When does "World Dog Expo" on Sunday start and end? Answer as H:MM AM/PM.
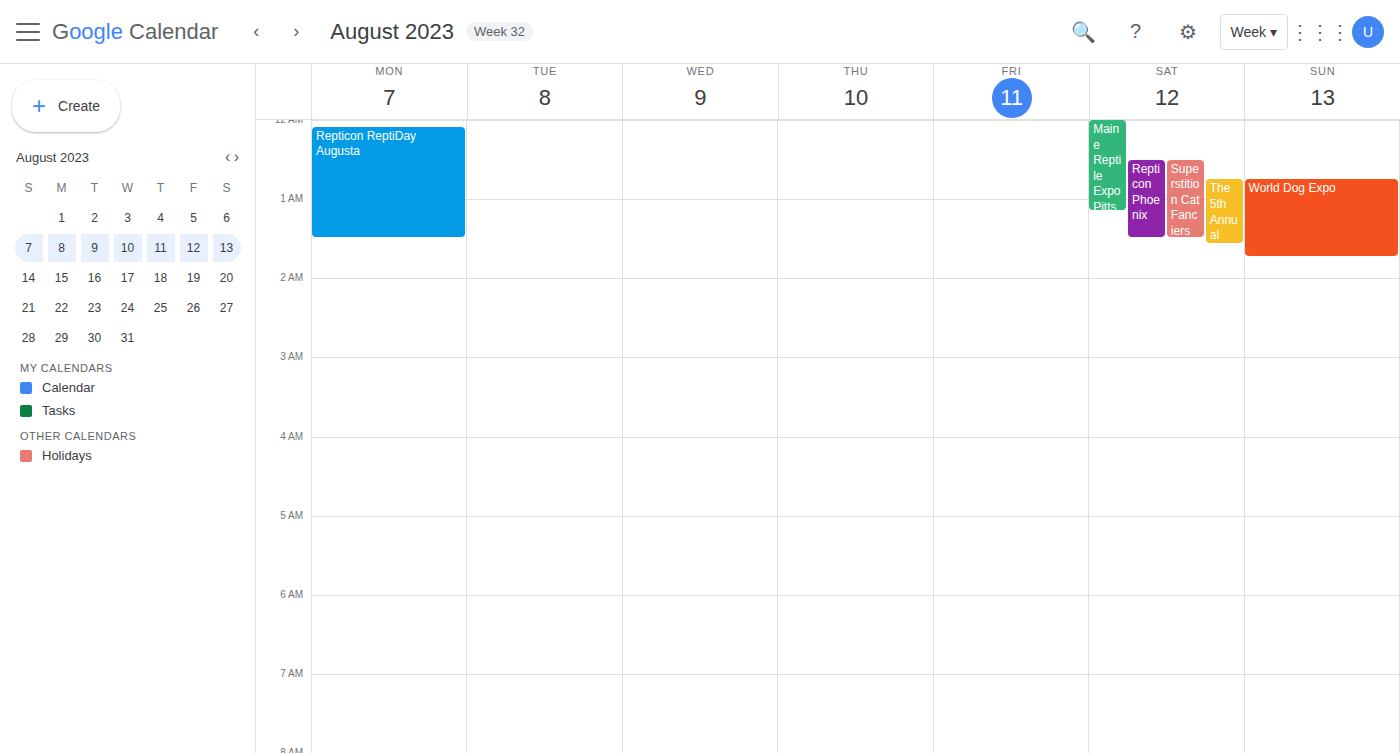
12:45 AM to 1:45 AM